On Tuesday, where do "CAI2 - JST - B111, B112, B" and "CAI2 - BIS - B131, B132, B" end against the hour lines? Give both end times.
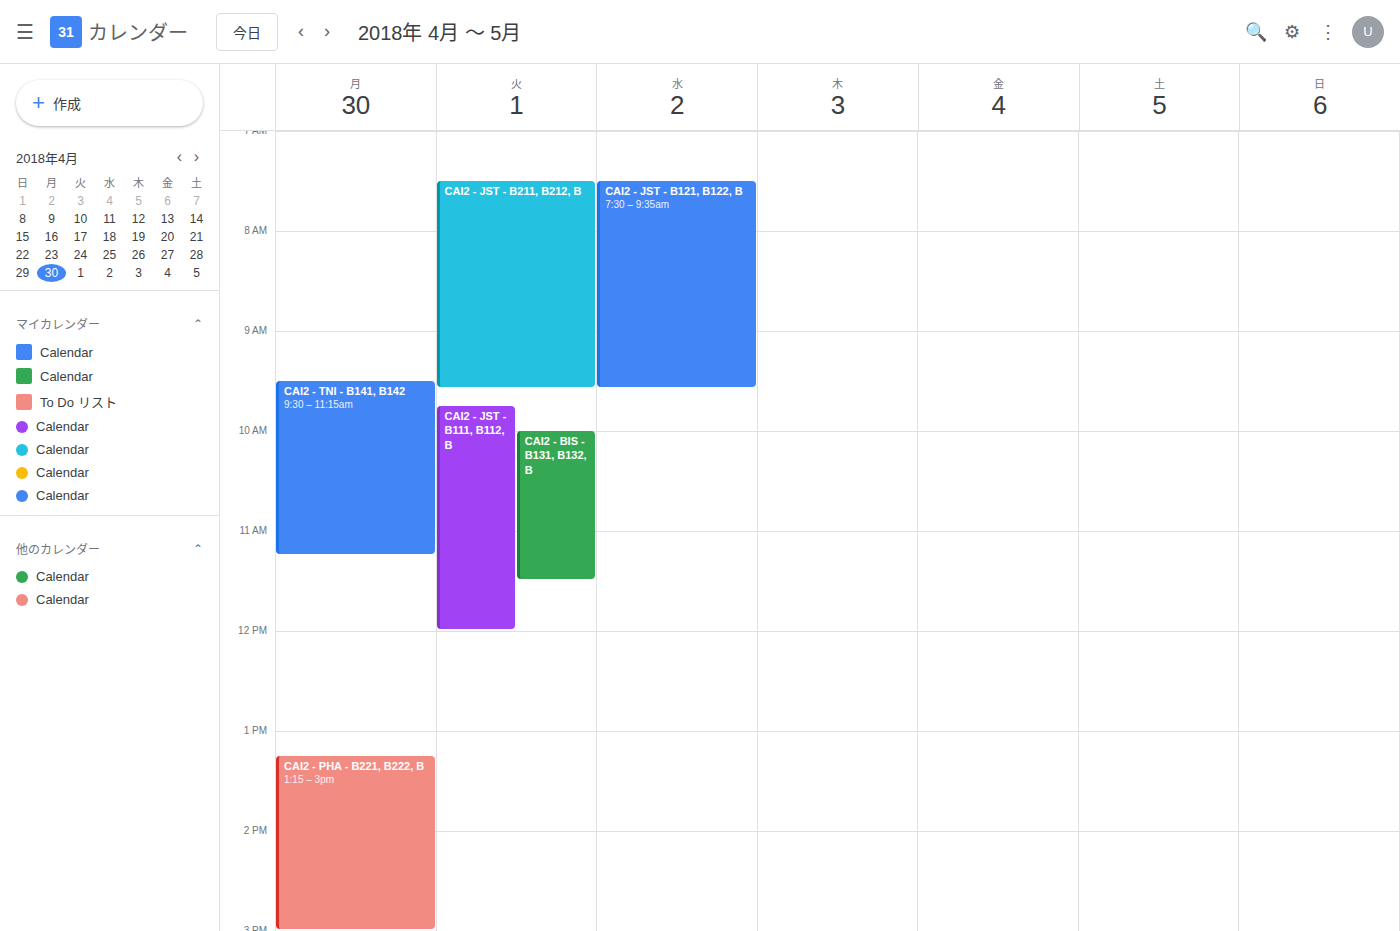
"CAI2 - JST - B111, B112, B": 12:00 PM, exactly on the 12 PM line. "CAI2 - BIS - B131, B132, B": 11:30 AM, halfway between the 11 AM and 12 PM lines.